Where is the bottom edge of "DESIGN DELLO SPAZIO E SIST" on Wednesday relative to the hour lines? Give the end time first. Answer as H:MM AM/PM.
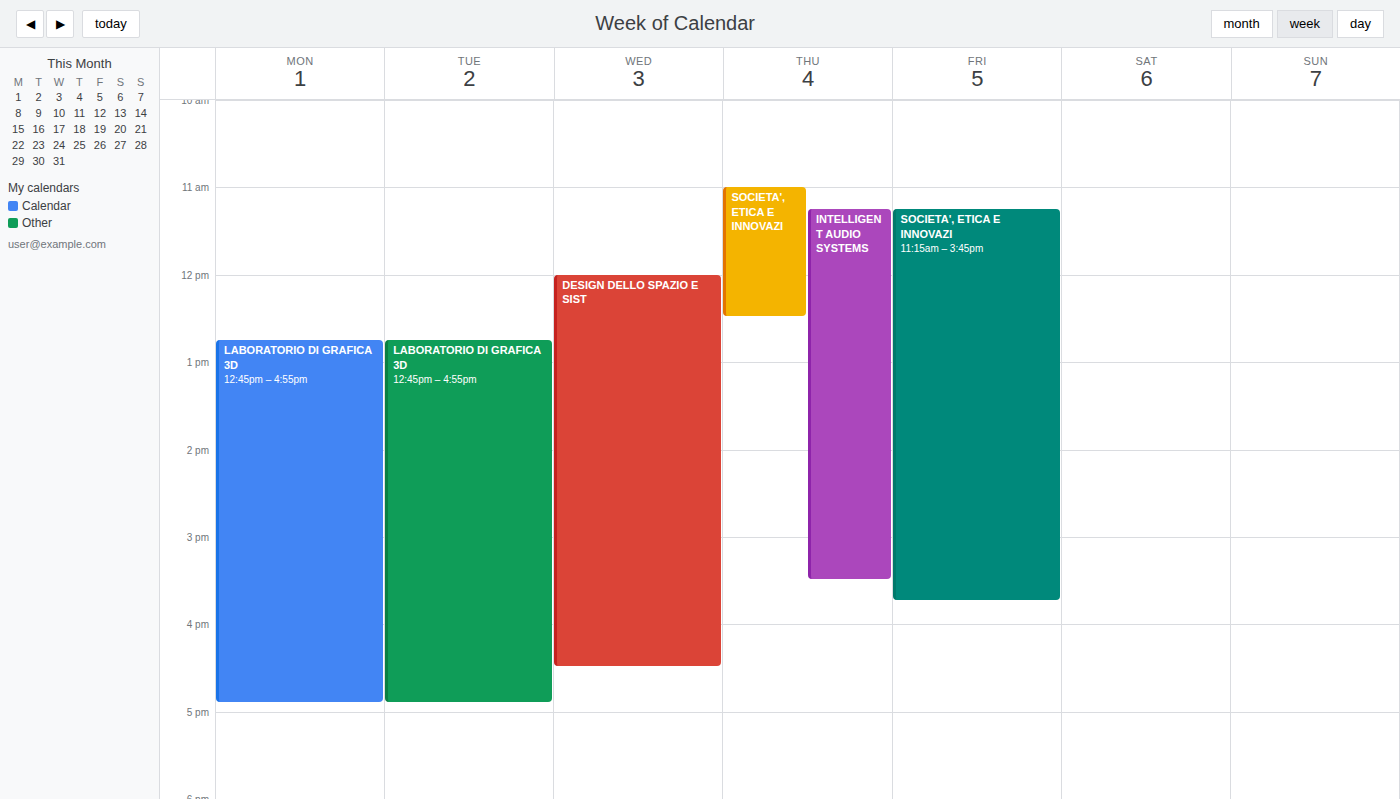
4:30 PM -- halfway between the 4 PM and 5 PM lines.